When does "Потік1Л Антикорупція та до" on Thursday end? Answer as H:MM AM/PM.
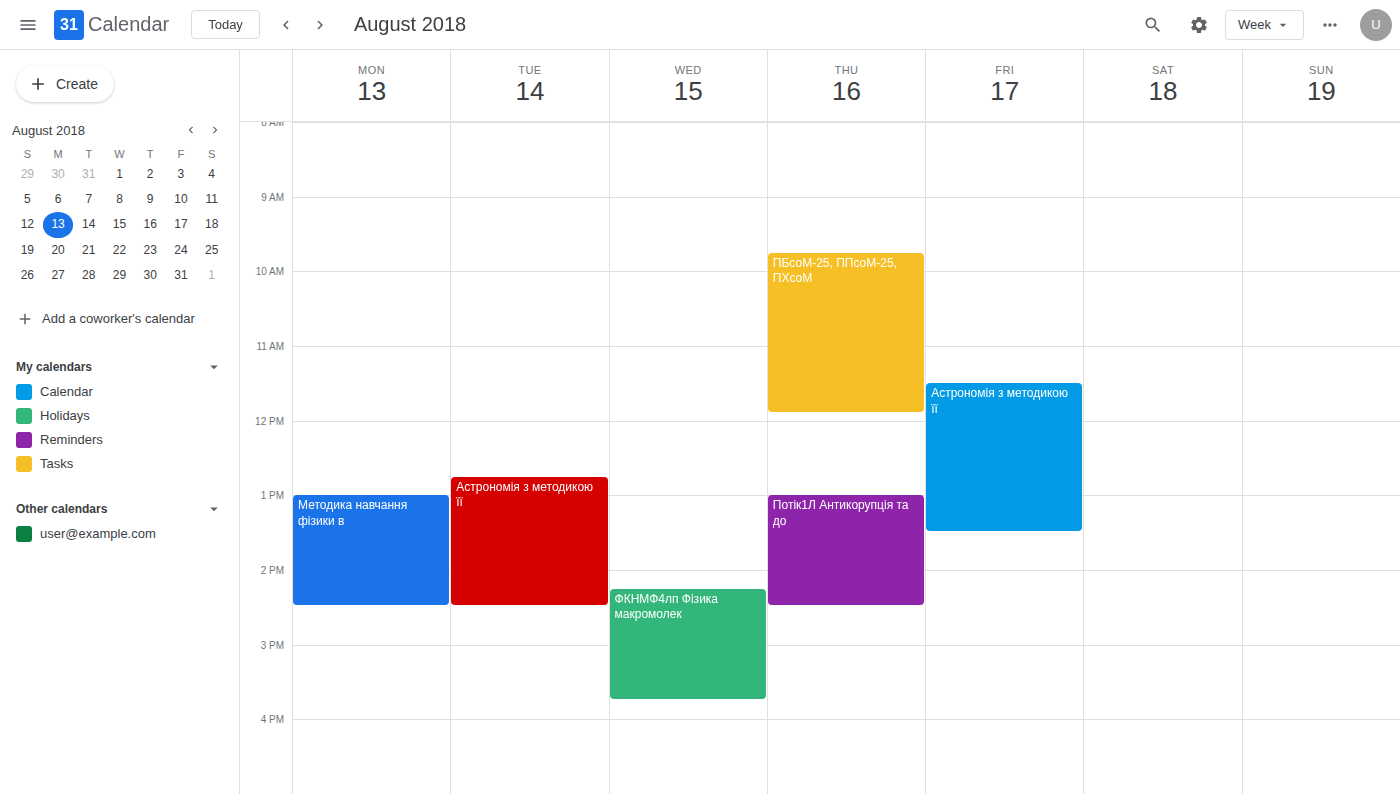
2:30 PM